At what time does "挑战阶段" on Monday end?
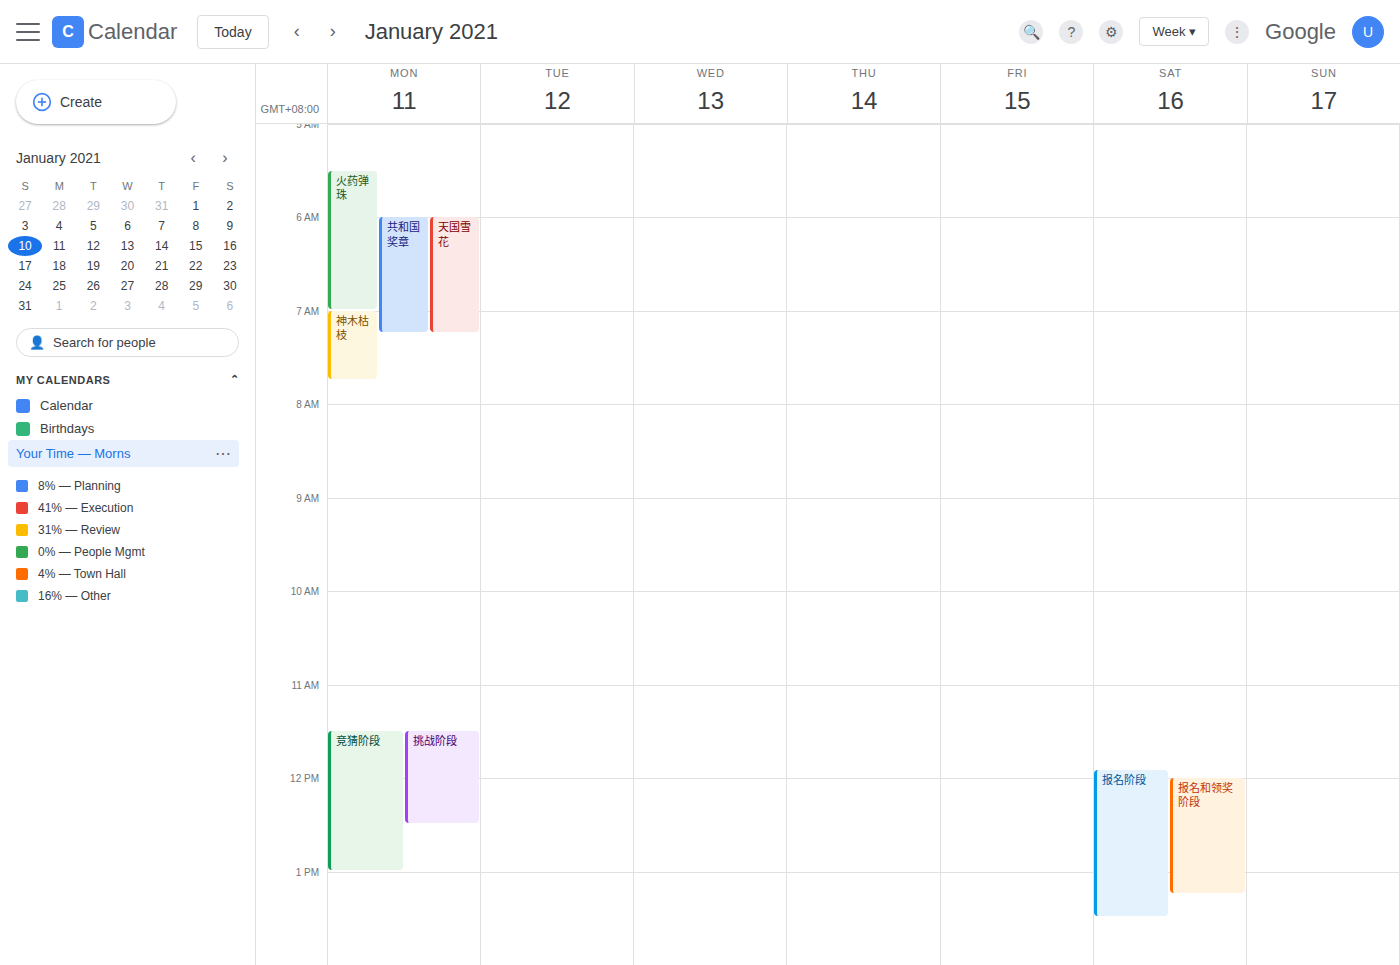
12:30 PM